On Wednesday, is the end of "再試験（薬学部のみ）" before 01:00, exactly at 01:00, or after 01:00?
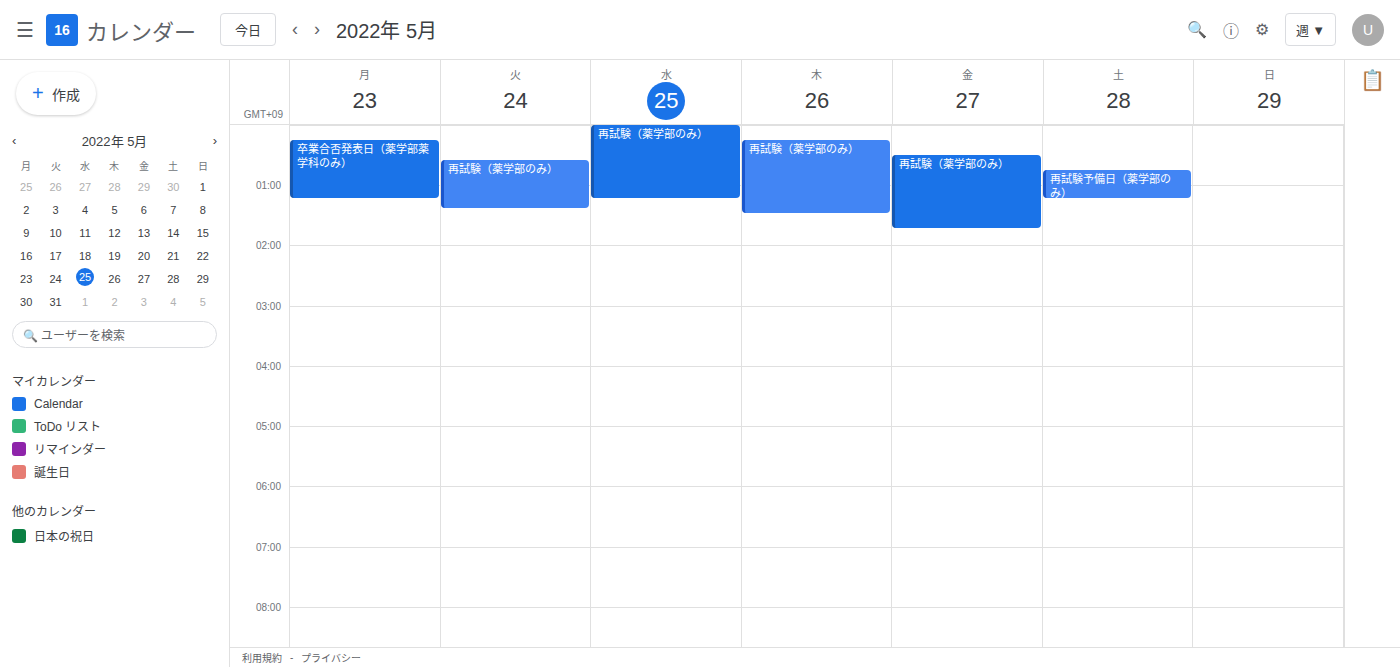
01:15 -- after 01:00, 15 minutes below the 01:00 line.